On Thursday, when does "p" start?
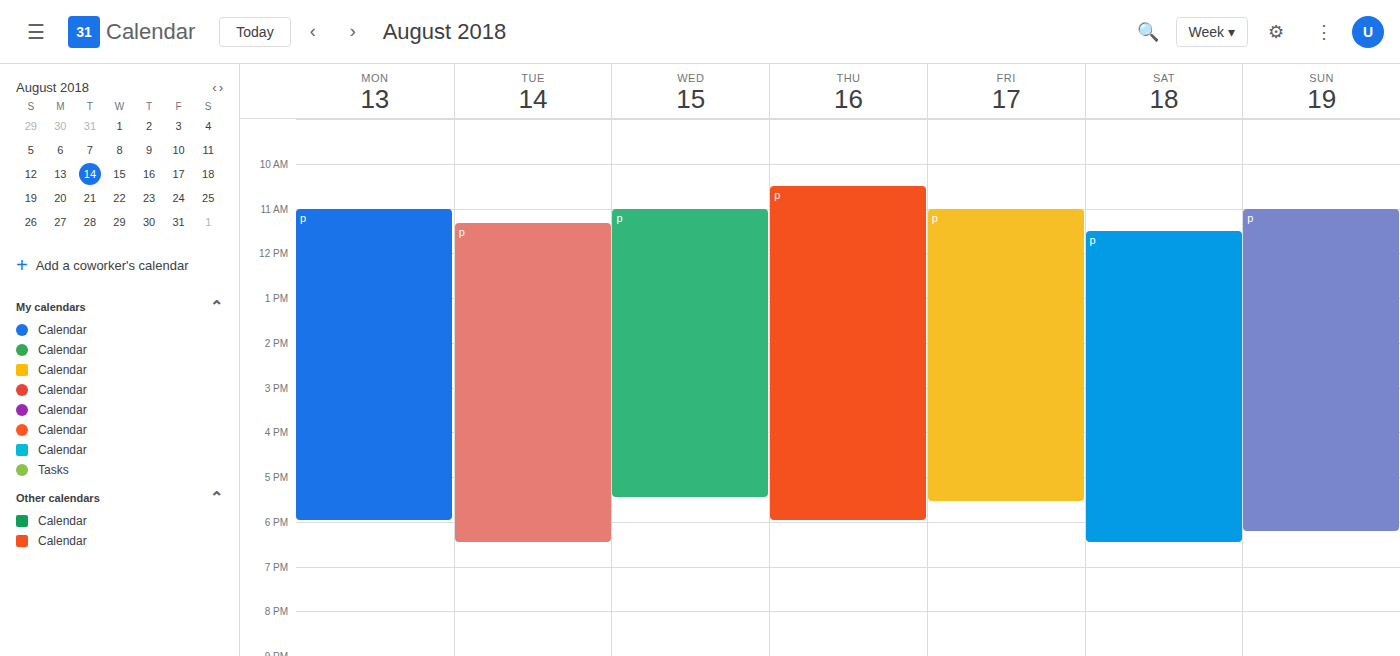
10:30 AM